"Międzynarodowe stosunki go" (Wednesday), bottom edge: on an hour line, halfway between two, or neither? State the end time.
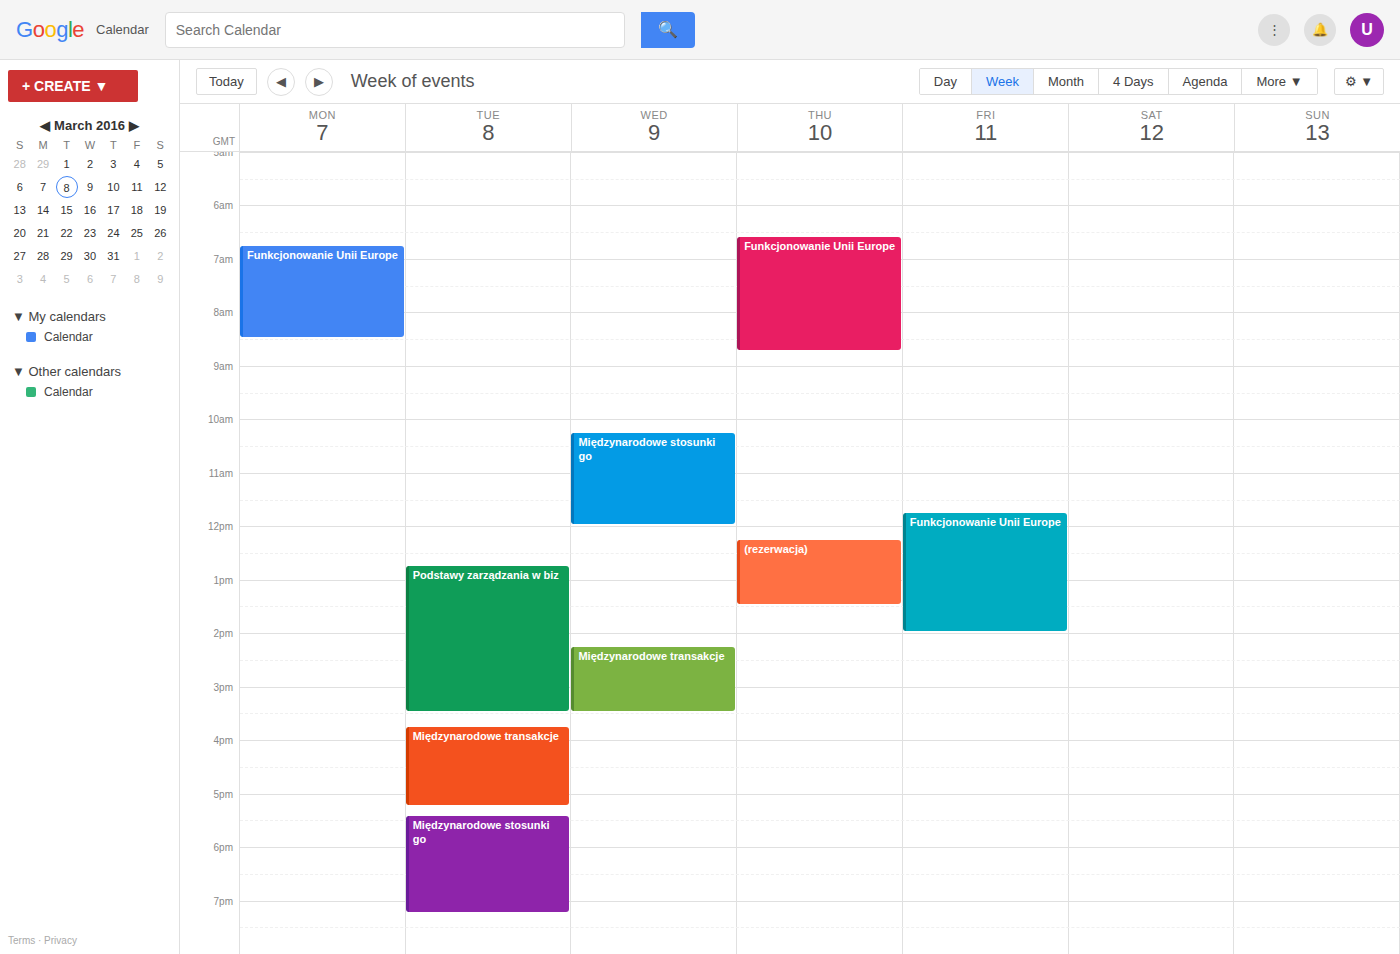
12:00 PM -- exactly on the 12 PM line.